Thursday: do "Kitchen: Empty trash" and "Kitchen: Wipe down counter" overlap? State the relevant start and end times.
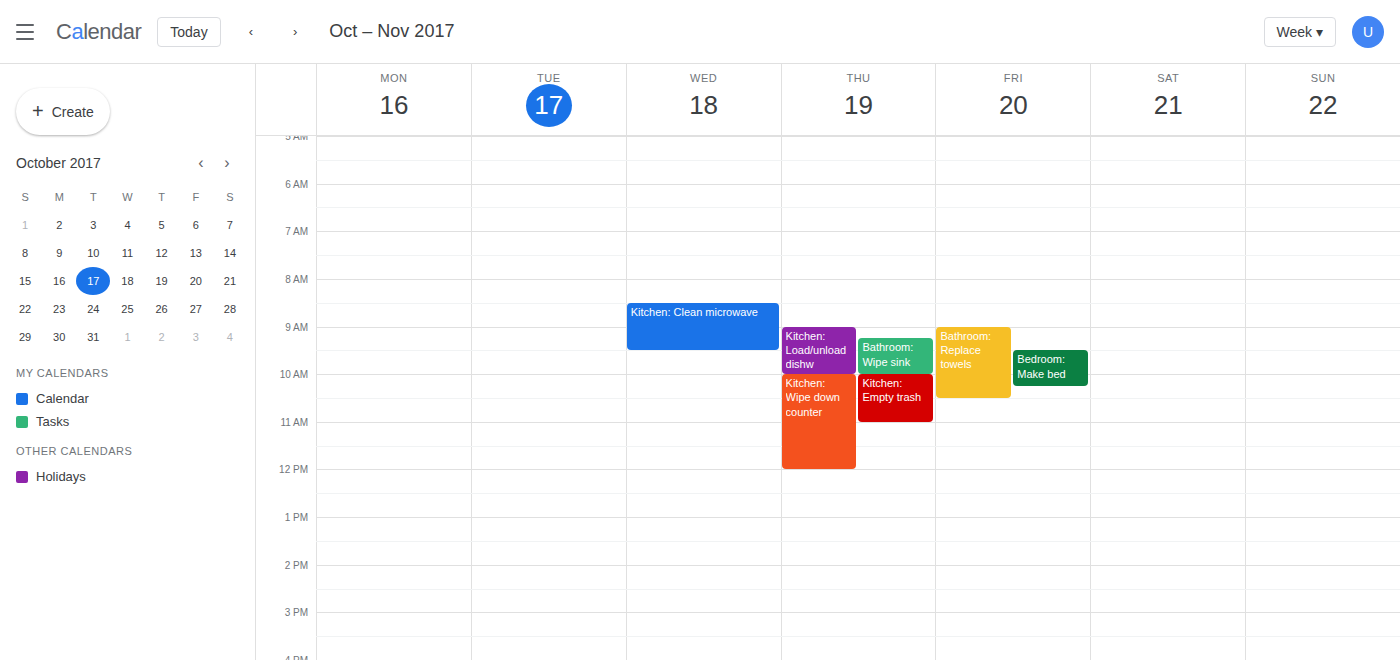
"Kitchen: Empty trash" runs 10:00 AM to 11:00 AM, inside "Kitchen: Wipe down counter" -- they overlap.